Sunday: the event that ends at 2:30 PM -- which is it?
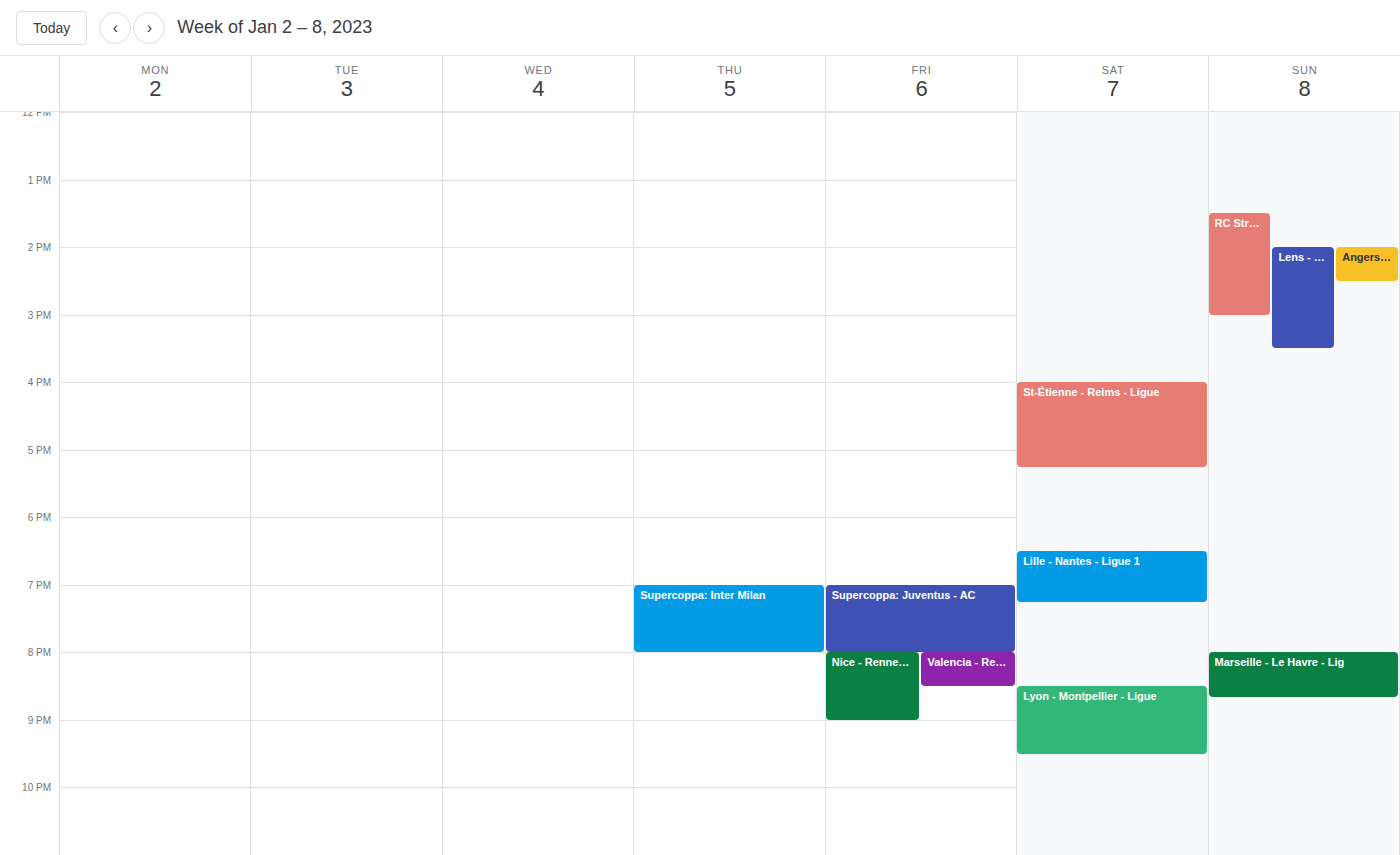
"Angers - Brest - Ligue 1"